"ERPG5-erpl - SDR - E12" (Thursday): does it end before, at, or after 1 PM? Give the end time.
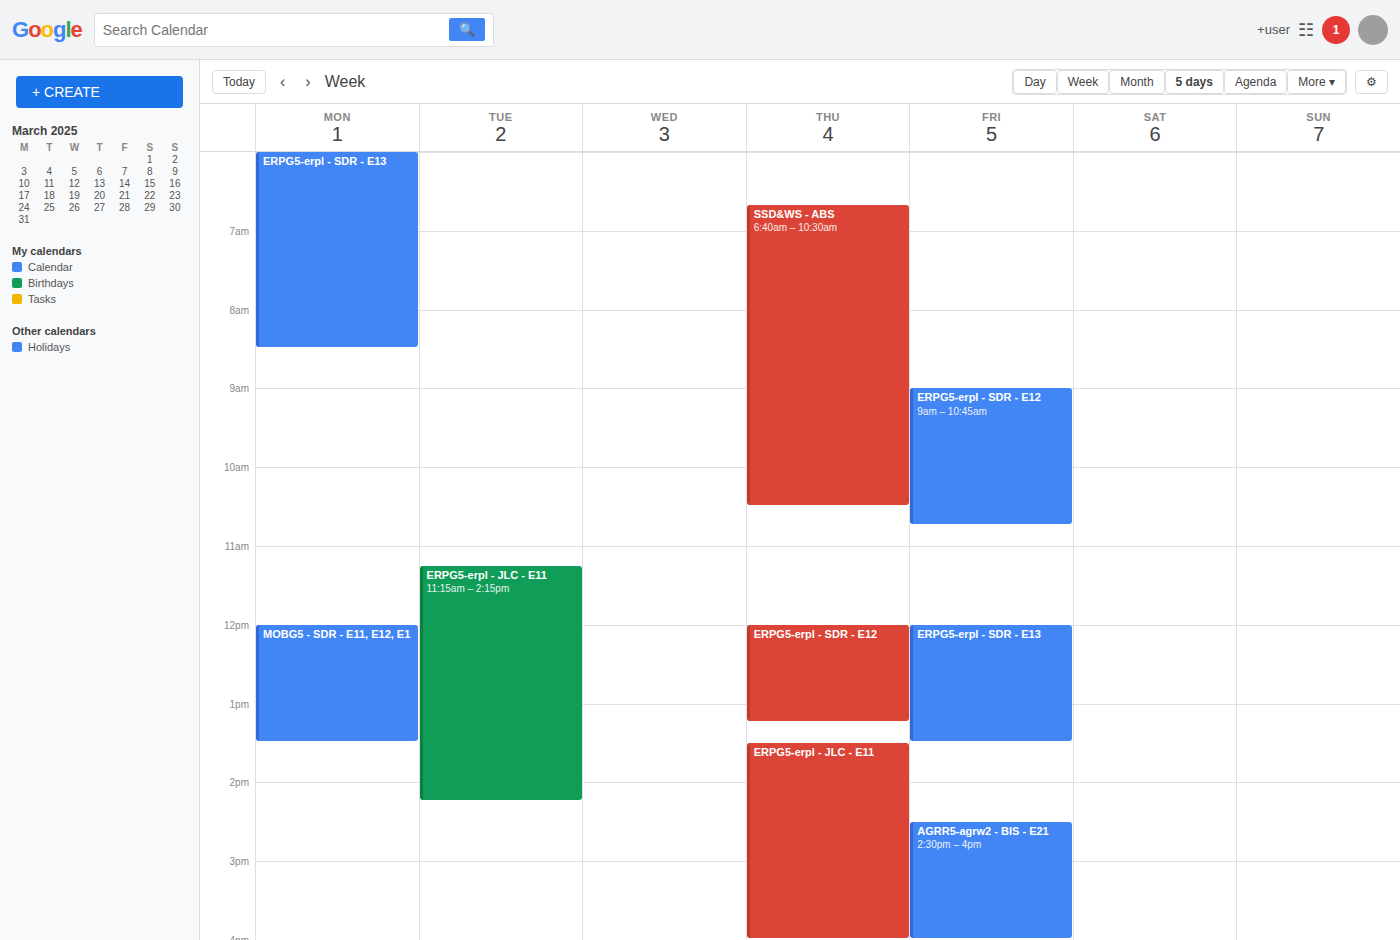
1:15 PM -- after 1 PM, 15 minutes below the 1 PM line.